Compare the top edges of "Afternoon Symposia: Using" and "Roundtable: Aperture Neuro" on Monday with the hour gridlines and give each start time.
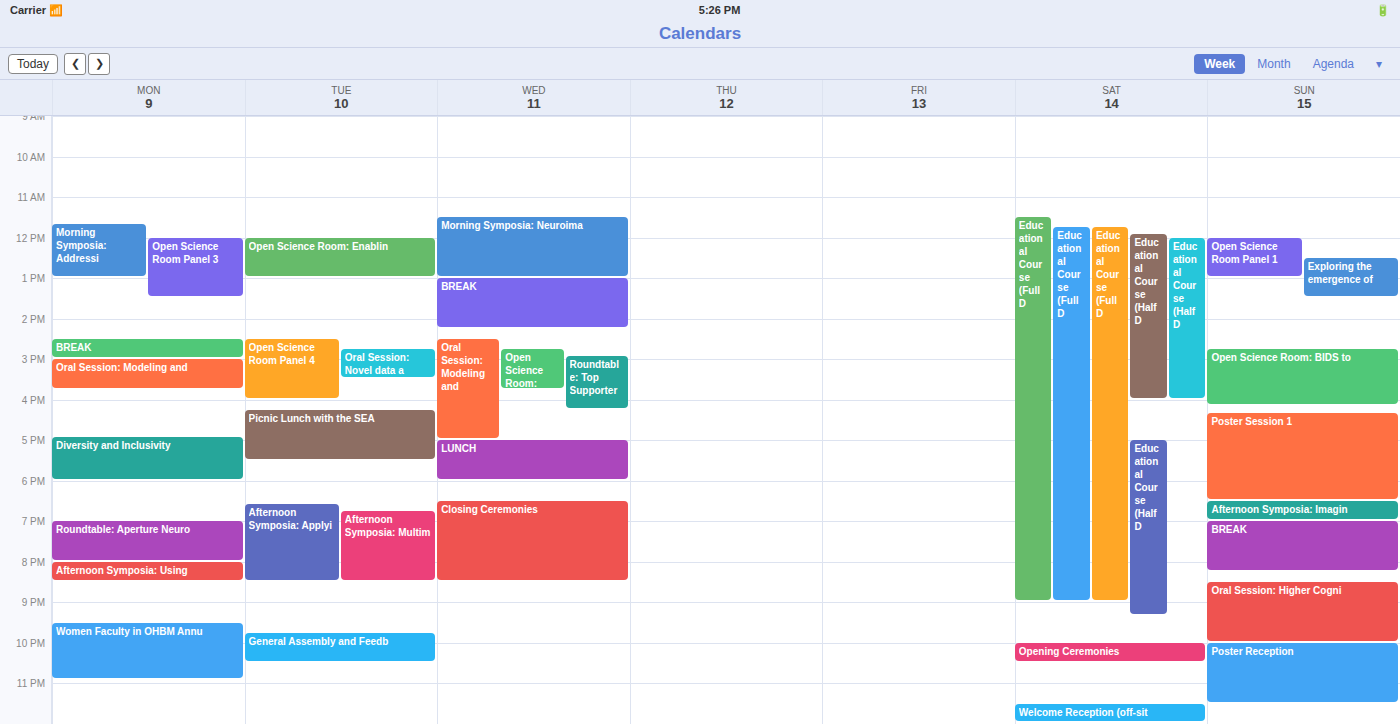
"Afternoon Symposia: Using": 8:00 PM, exactly on the 8 PM line. "Roundtable: Aperture Neuro": 7:00 PM, exactly on the 7 PM line.